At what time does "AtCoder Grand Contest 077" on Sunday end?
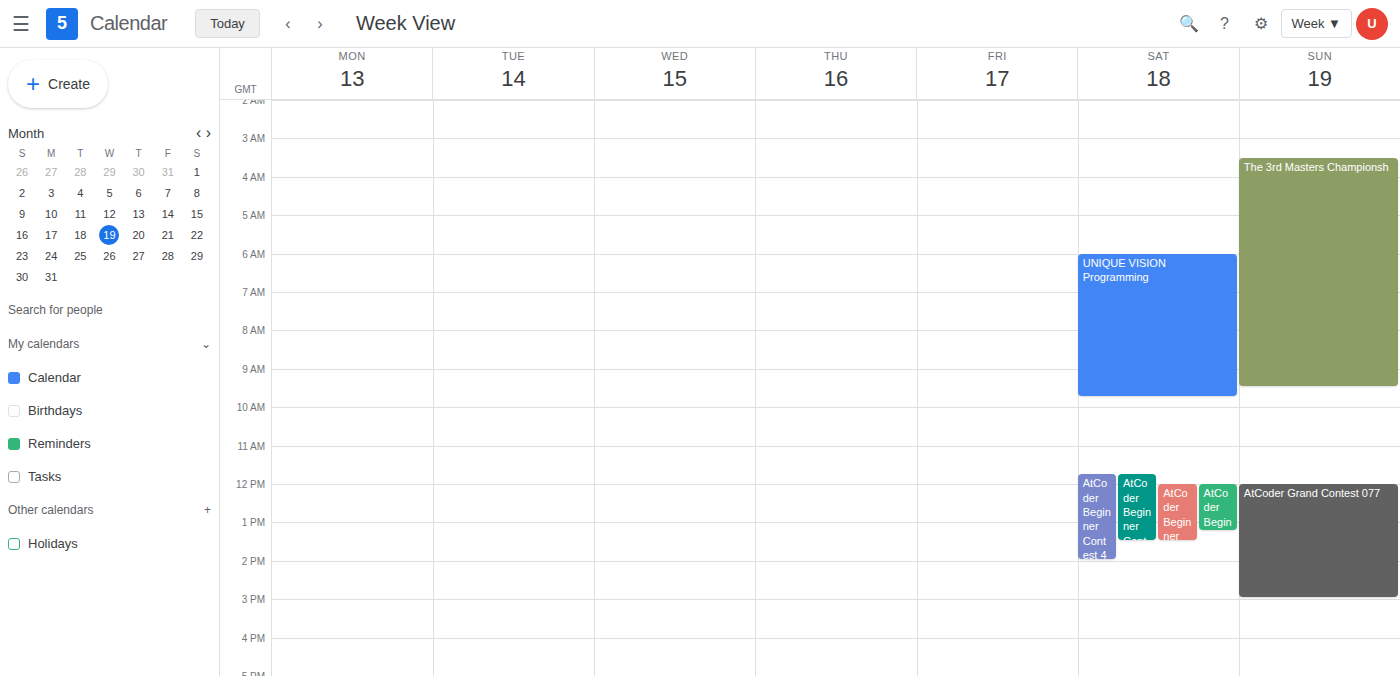
3:00 PM